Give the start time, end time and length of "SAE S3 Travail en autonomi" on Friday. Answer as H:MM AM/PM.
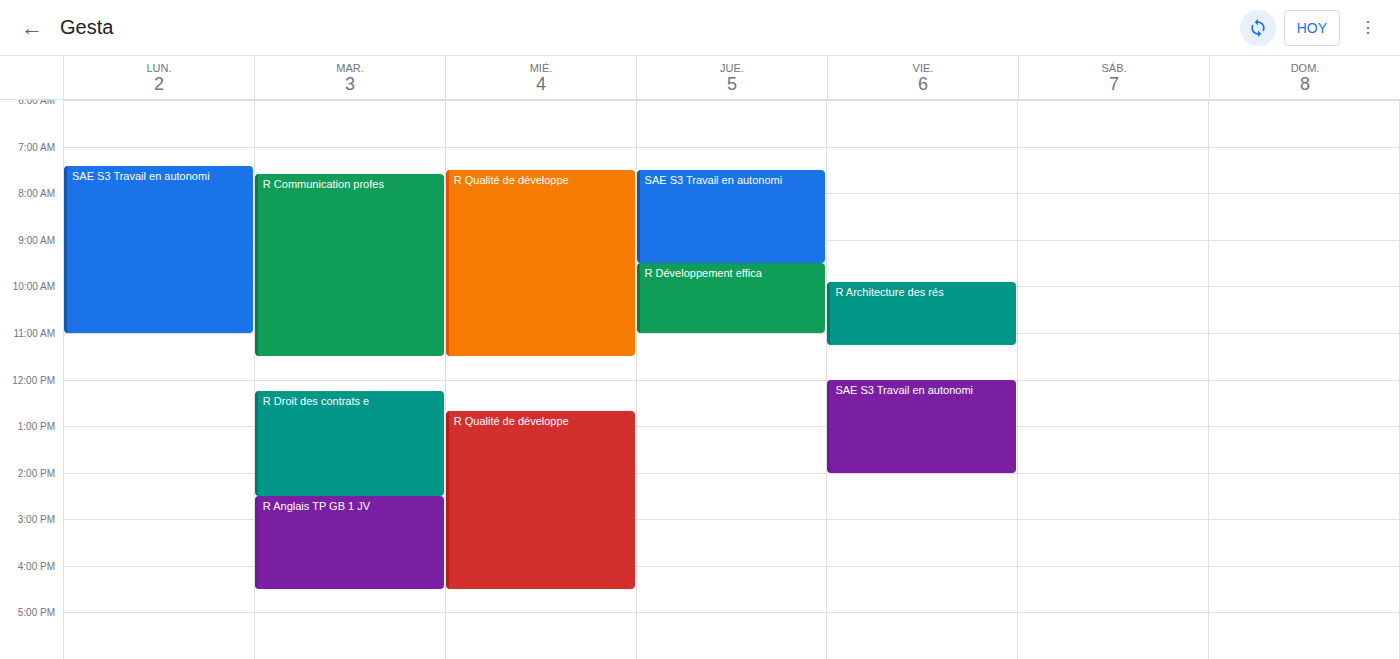
12:00 PM to 2:00 PM, 2 hours